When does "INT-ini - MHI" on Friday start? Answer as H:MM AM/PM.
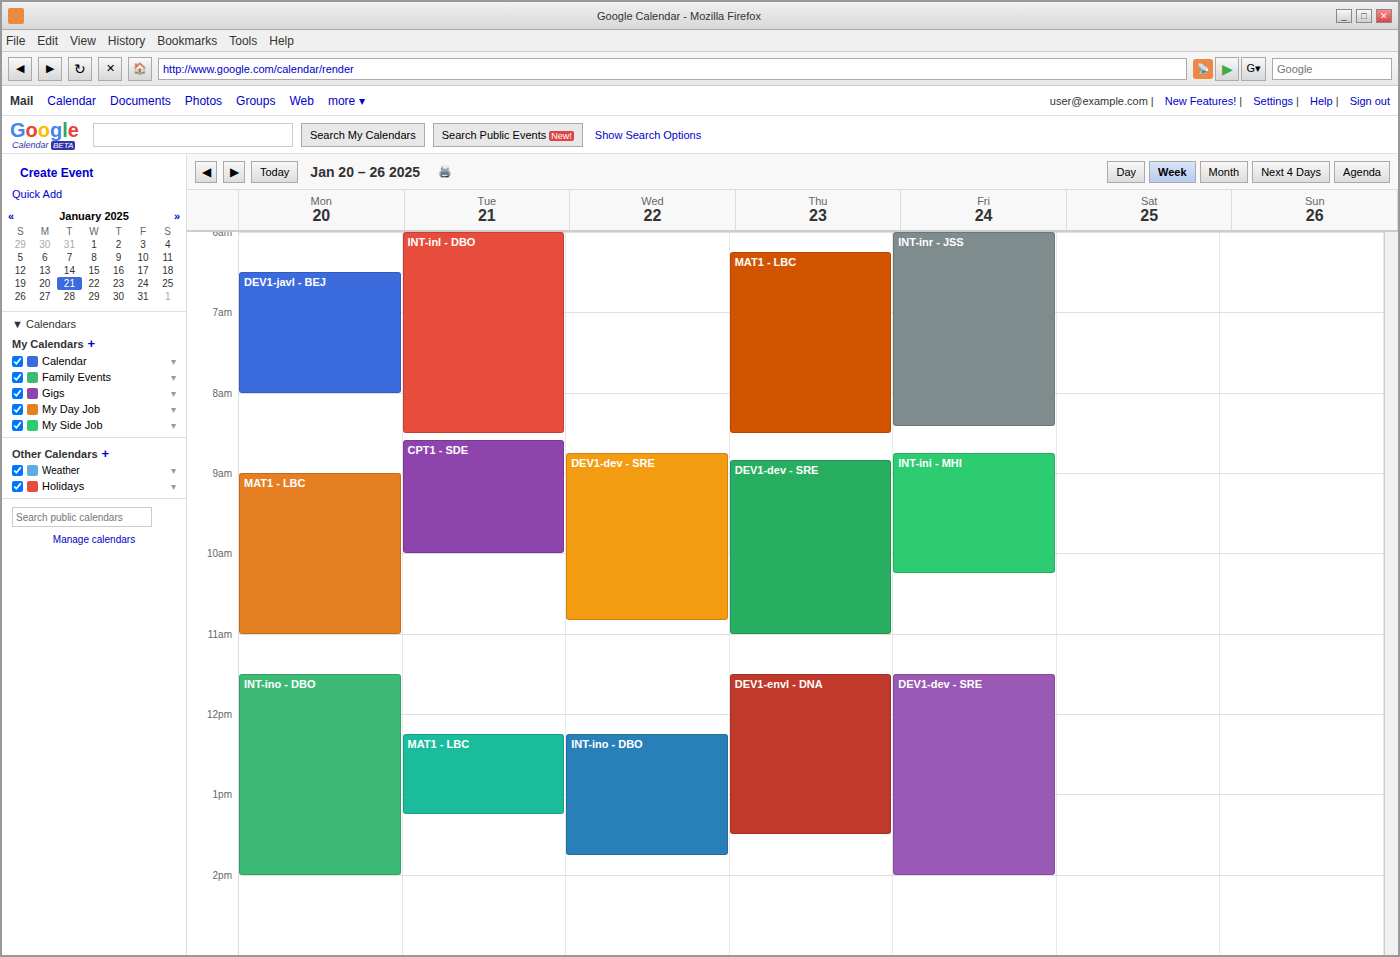
8:45 AM